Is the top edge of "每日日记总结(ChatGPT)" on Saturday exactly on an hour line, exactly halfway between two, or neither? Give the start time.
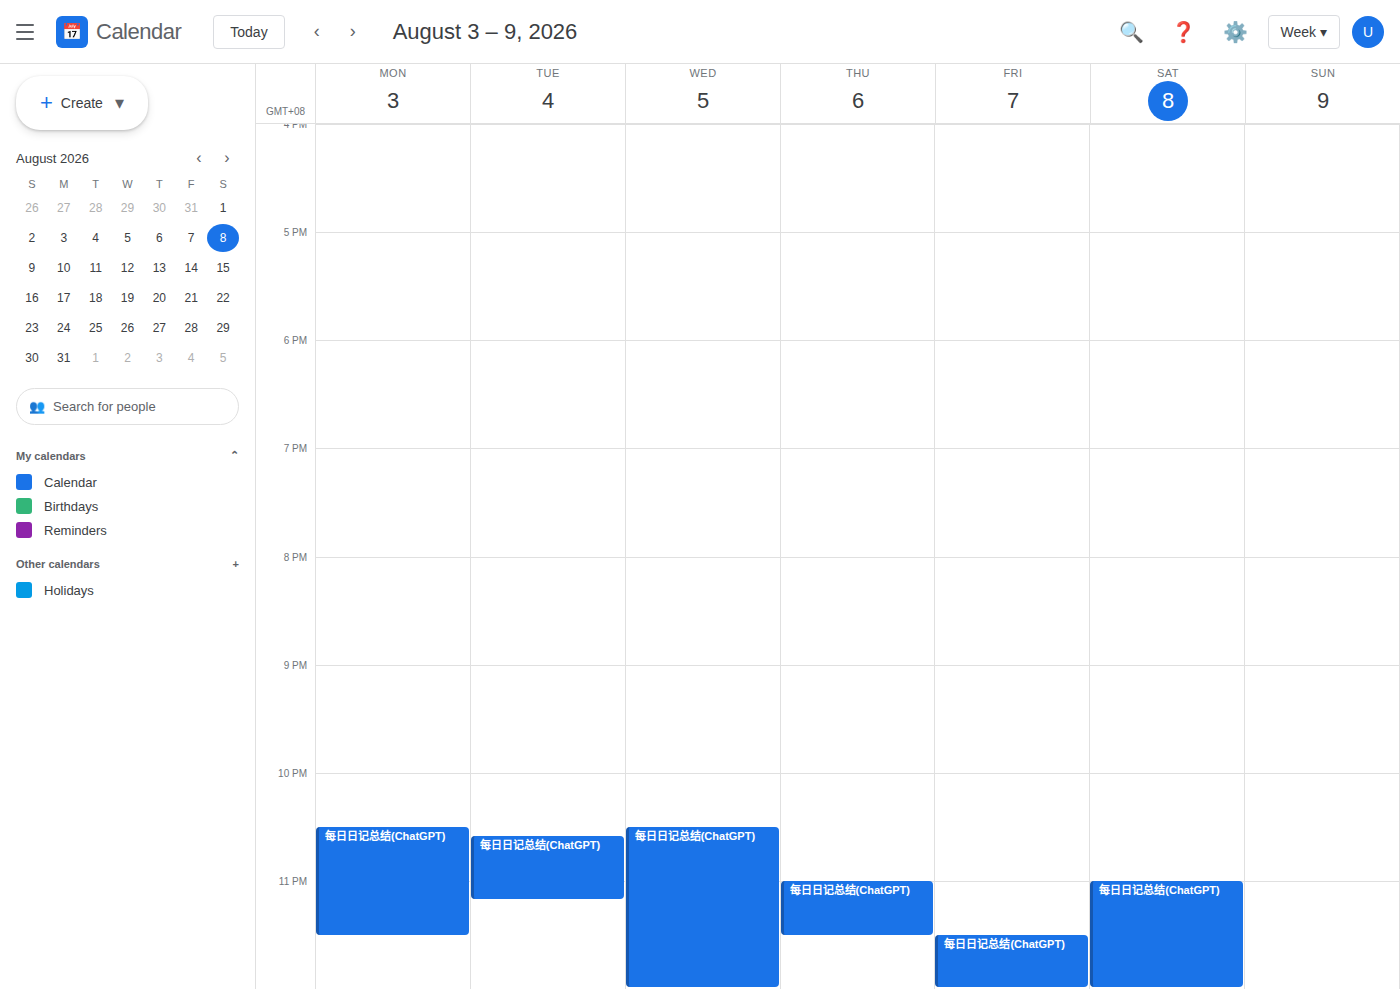
11:00 PM -- exactly on the 11 PM line.